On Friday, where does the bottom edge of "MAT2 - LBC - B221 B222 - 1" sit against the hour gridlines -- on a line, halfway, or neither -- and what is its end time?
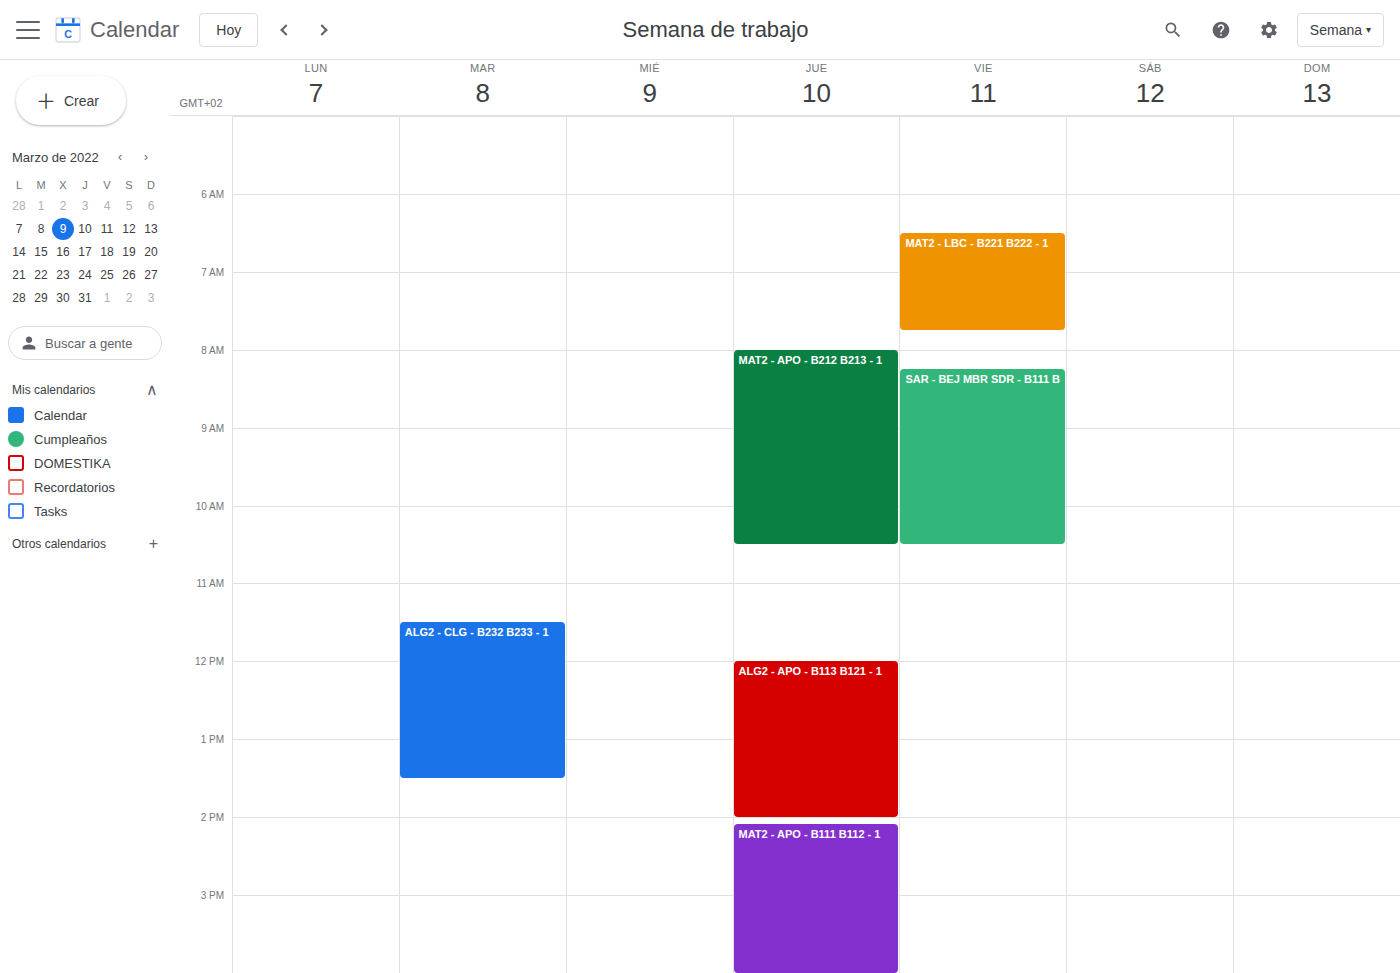
7:45 AM -- neither: three quarters of the way from the 7 AM line to the 8 AM line.